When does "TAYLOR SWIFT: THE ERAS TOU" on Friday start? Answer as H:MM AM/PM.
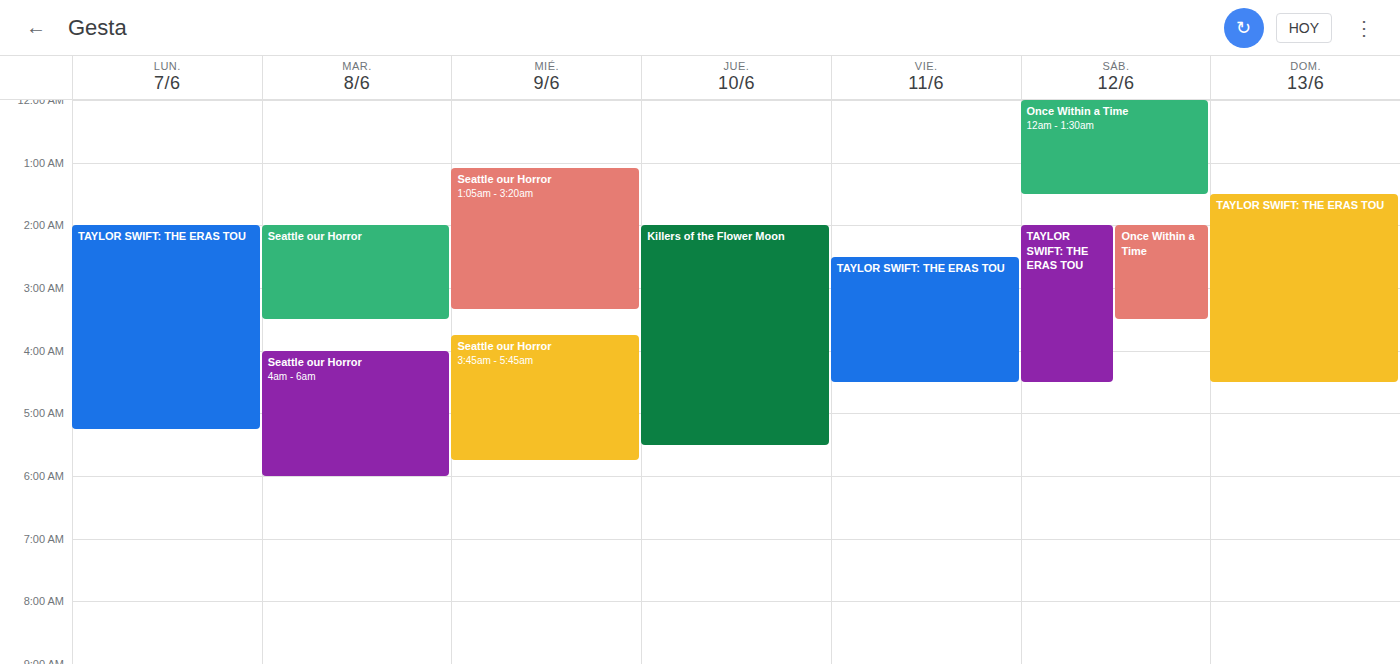
2:30 AM